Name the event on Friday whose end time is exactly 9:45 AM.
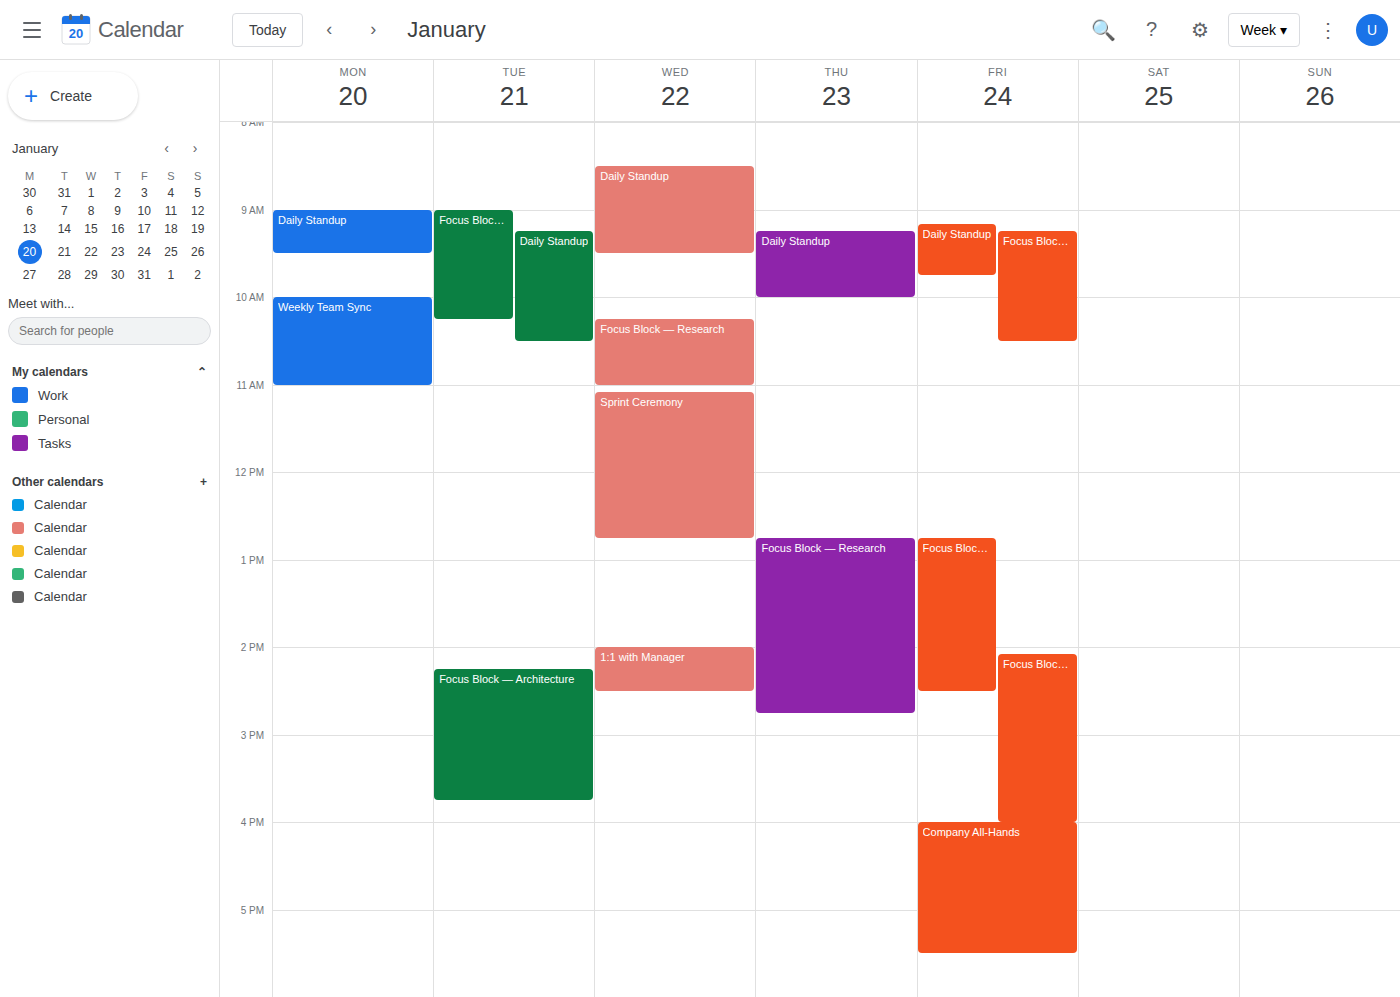
"Daily Standup"